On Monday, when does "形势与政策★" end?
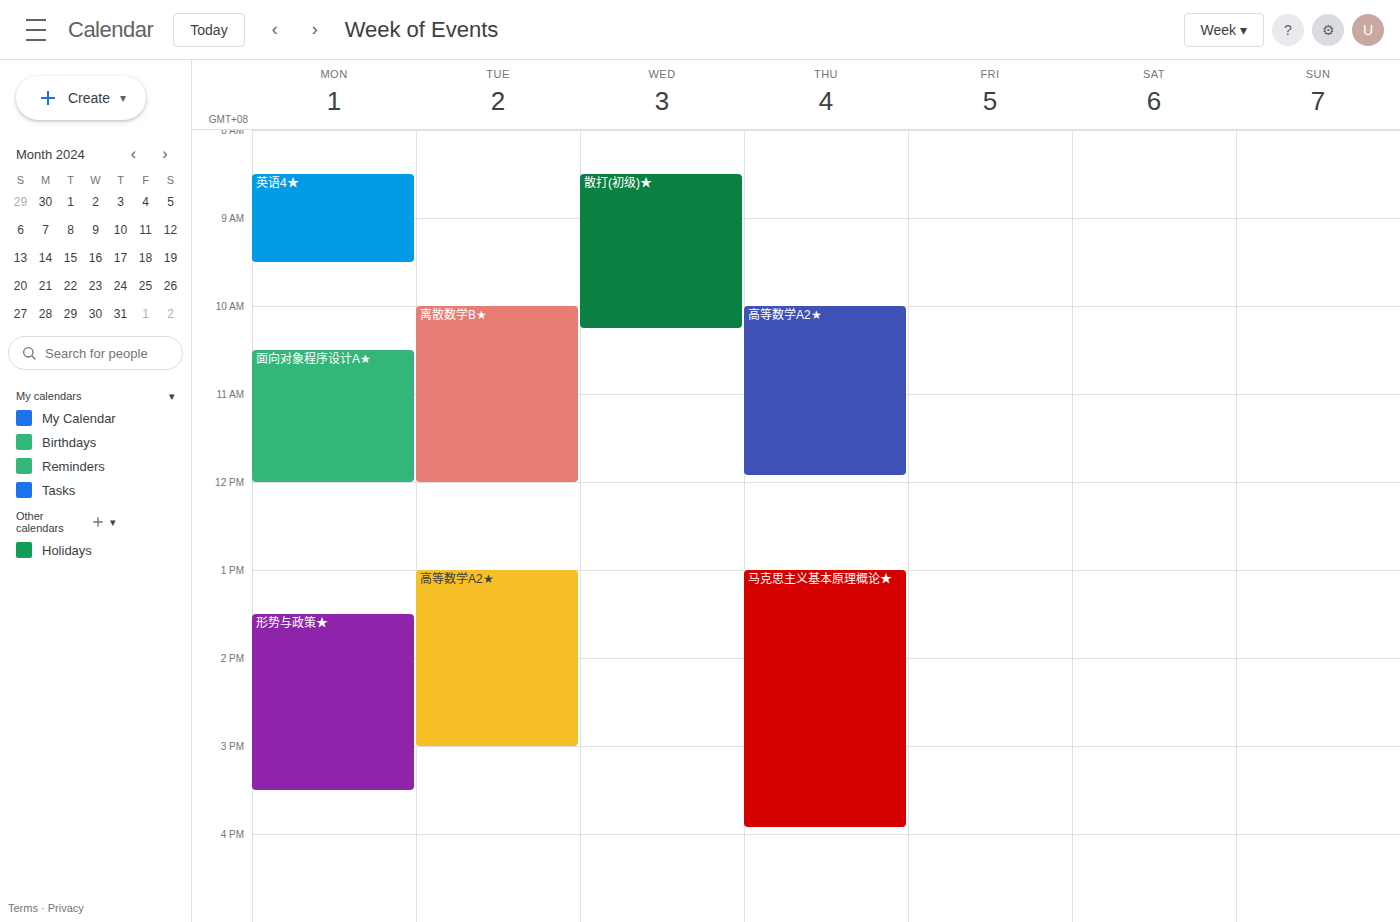
3:30 PM